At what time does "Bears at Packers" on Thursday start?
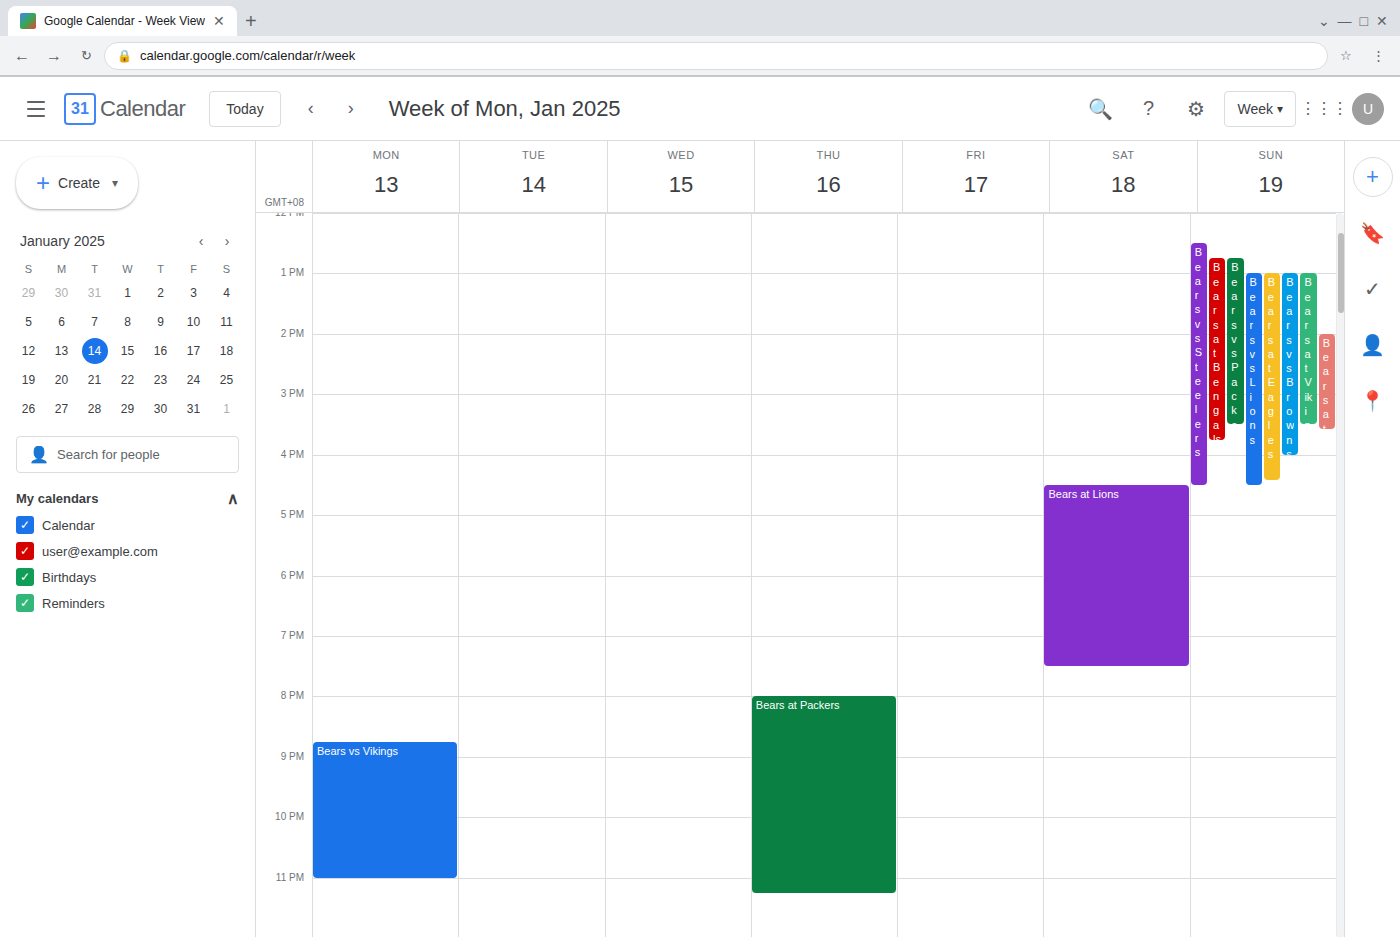
20:00